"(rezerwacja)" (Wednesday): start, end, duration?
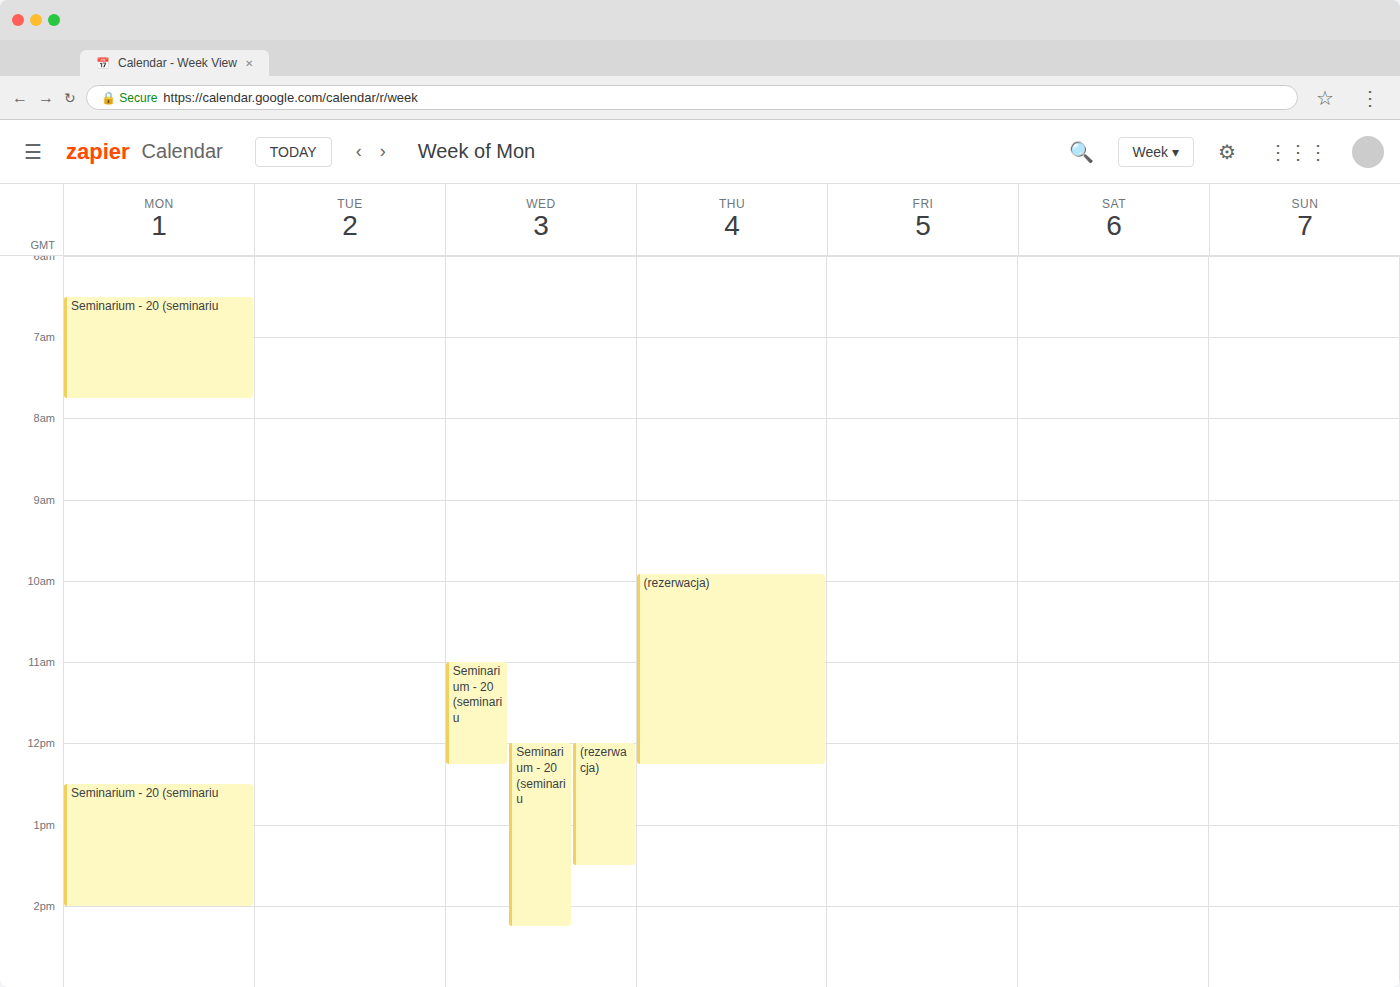
12:00 PM to 1:30 PM, 1 hour 30 minutes